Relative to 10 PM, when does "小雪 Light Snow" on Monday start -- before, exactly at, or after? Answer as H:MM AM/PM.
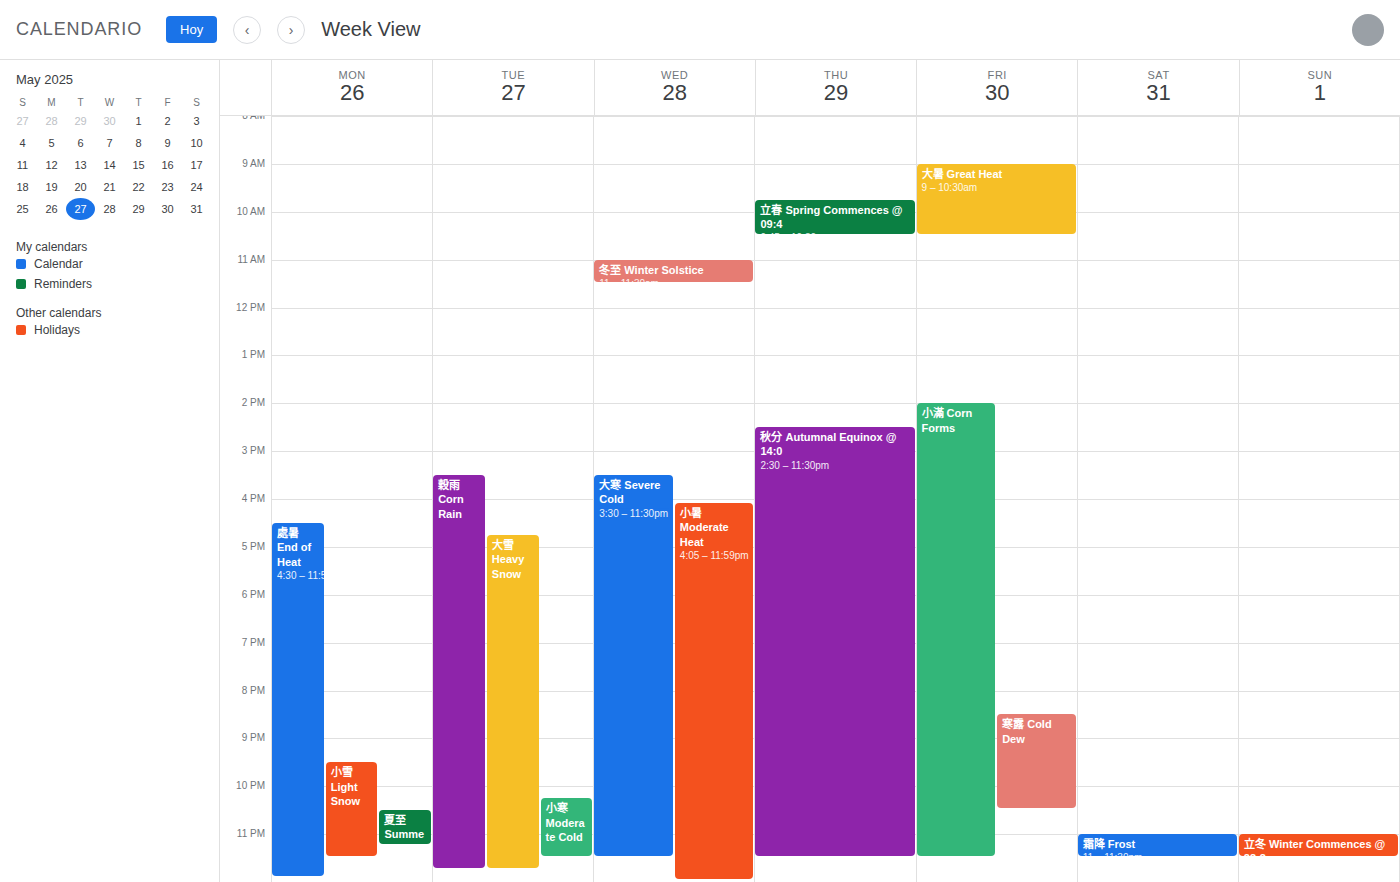
9:30 PM -- before 10 PM, 30 minutes above the 10 PM line.